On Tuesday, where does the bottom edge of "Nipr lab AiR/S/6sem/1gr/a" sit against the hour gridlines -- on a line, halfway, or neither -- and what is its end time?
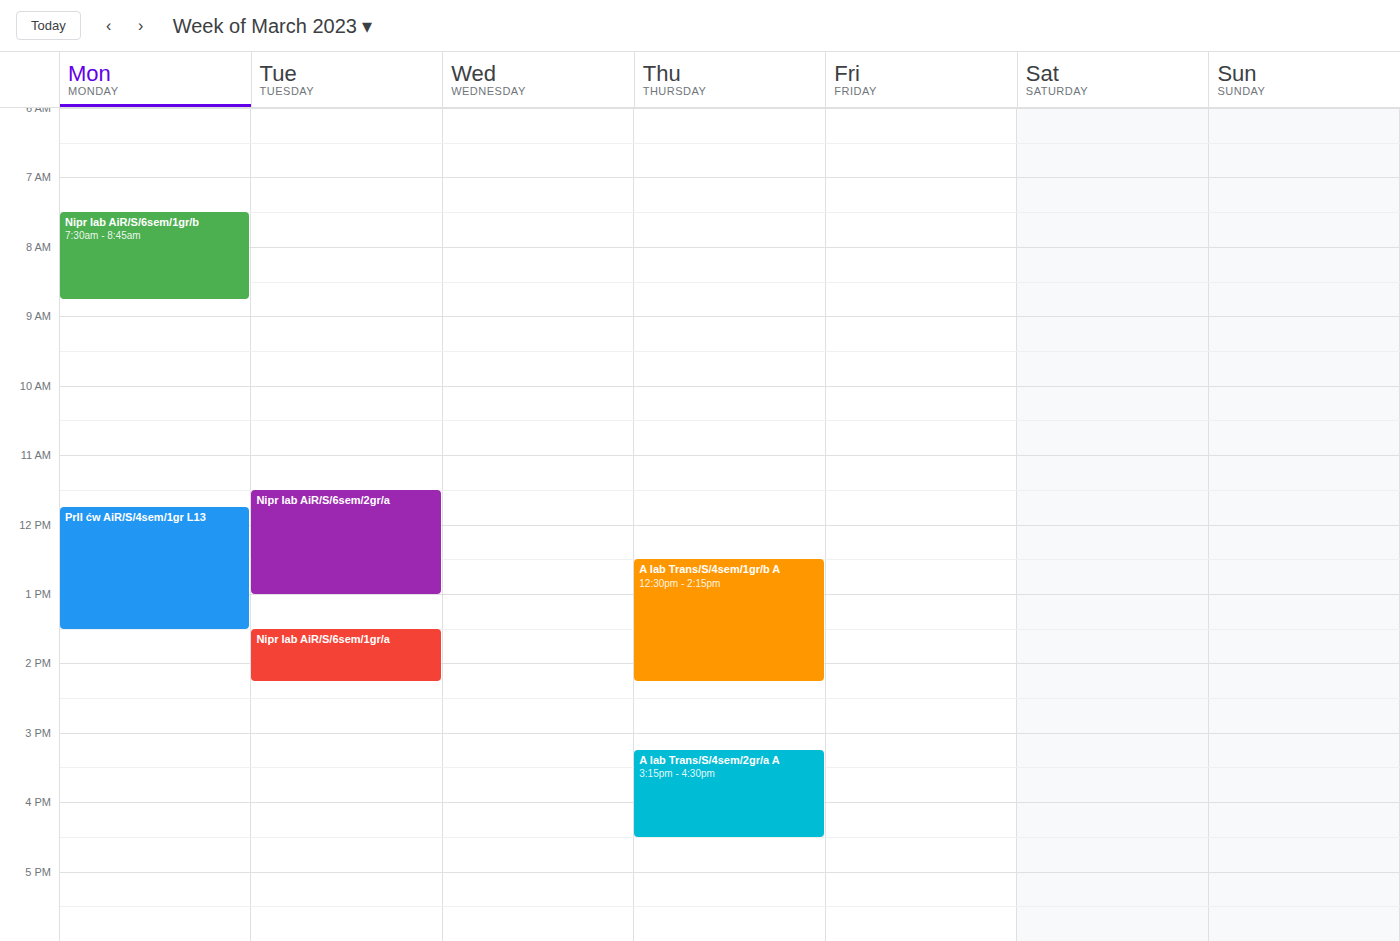
2:15 PM -- neither: a quarter of the way from the 2 PM line to the 3 PM line.